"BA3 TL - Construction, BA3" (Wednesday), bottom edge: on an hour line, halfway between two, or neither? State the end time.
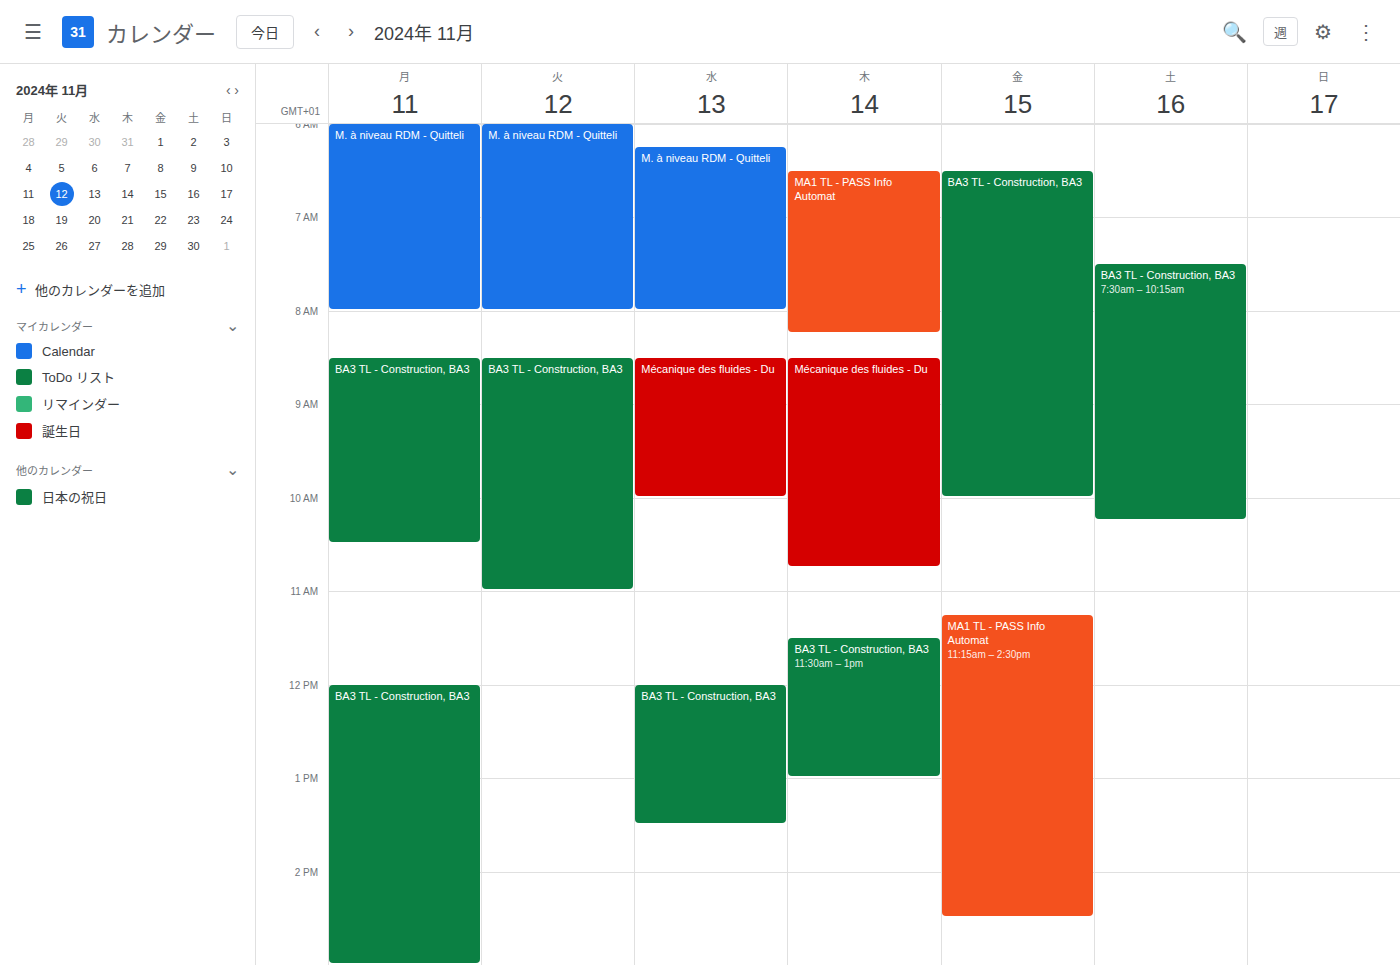
13:30 -- halfway between the 13:00 and 14:00 lines.